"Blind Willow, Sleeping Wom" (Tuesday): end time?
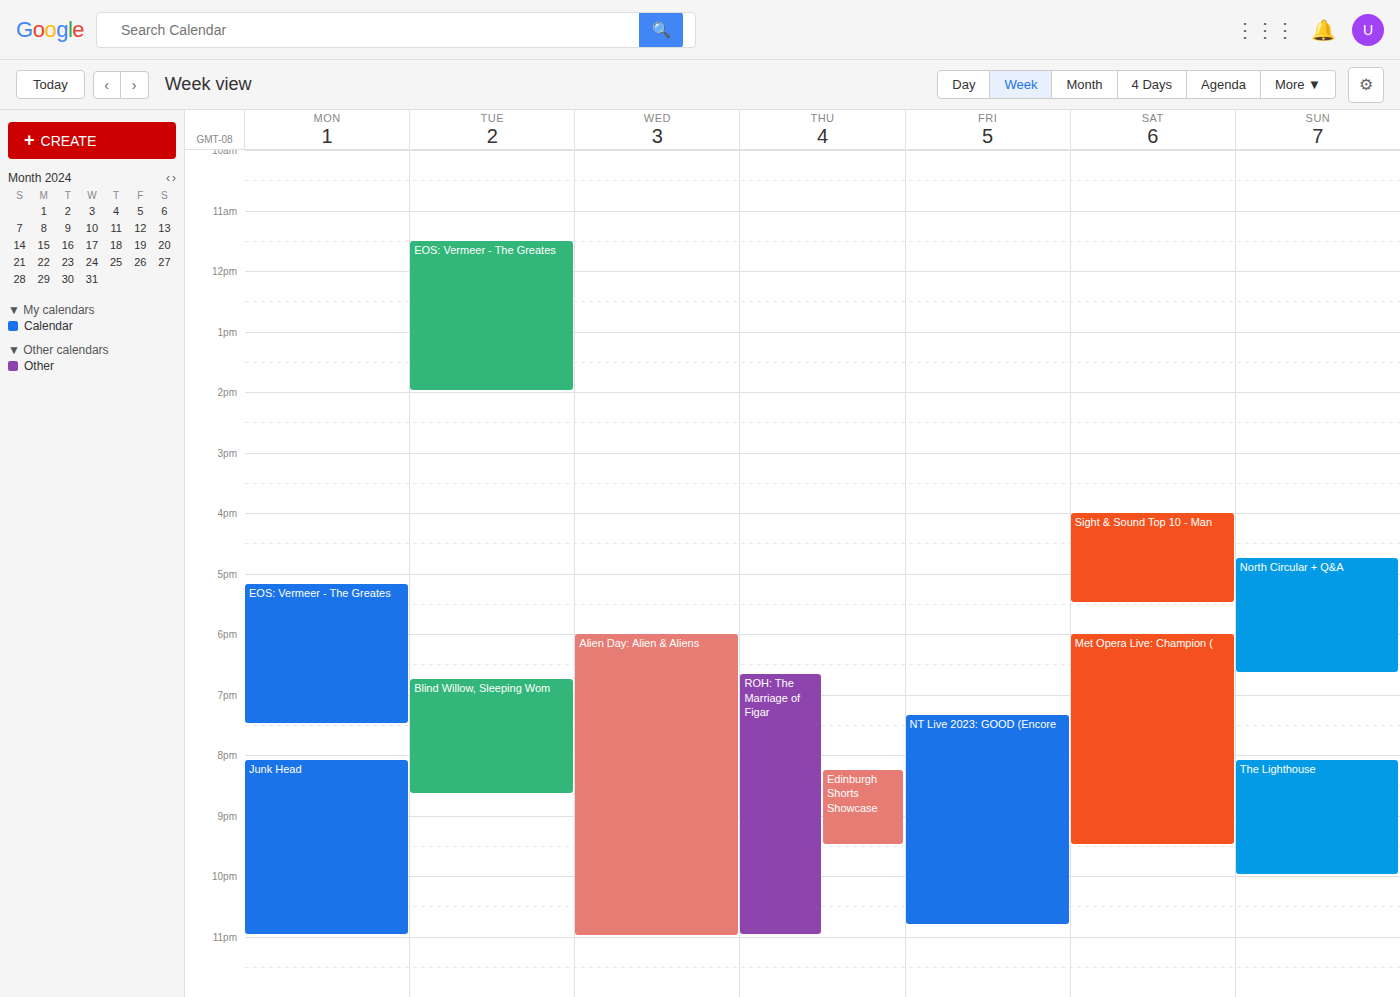
8:40 PM